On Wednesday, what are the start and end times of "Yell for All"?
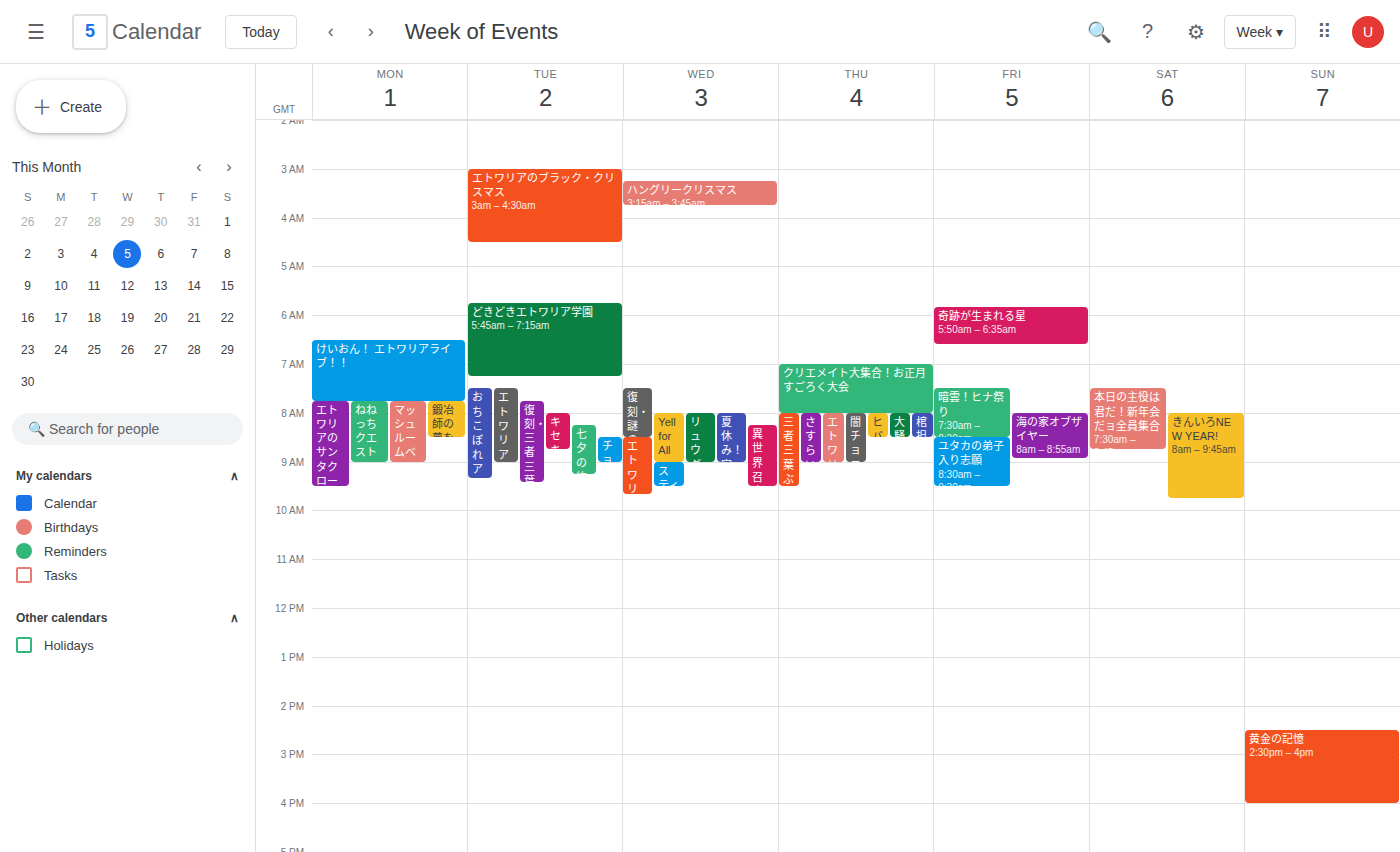
08:00 to 09:00